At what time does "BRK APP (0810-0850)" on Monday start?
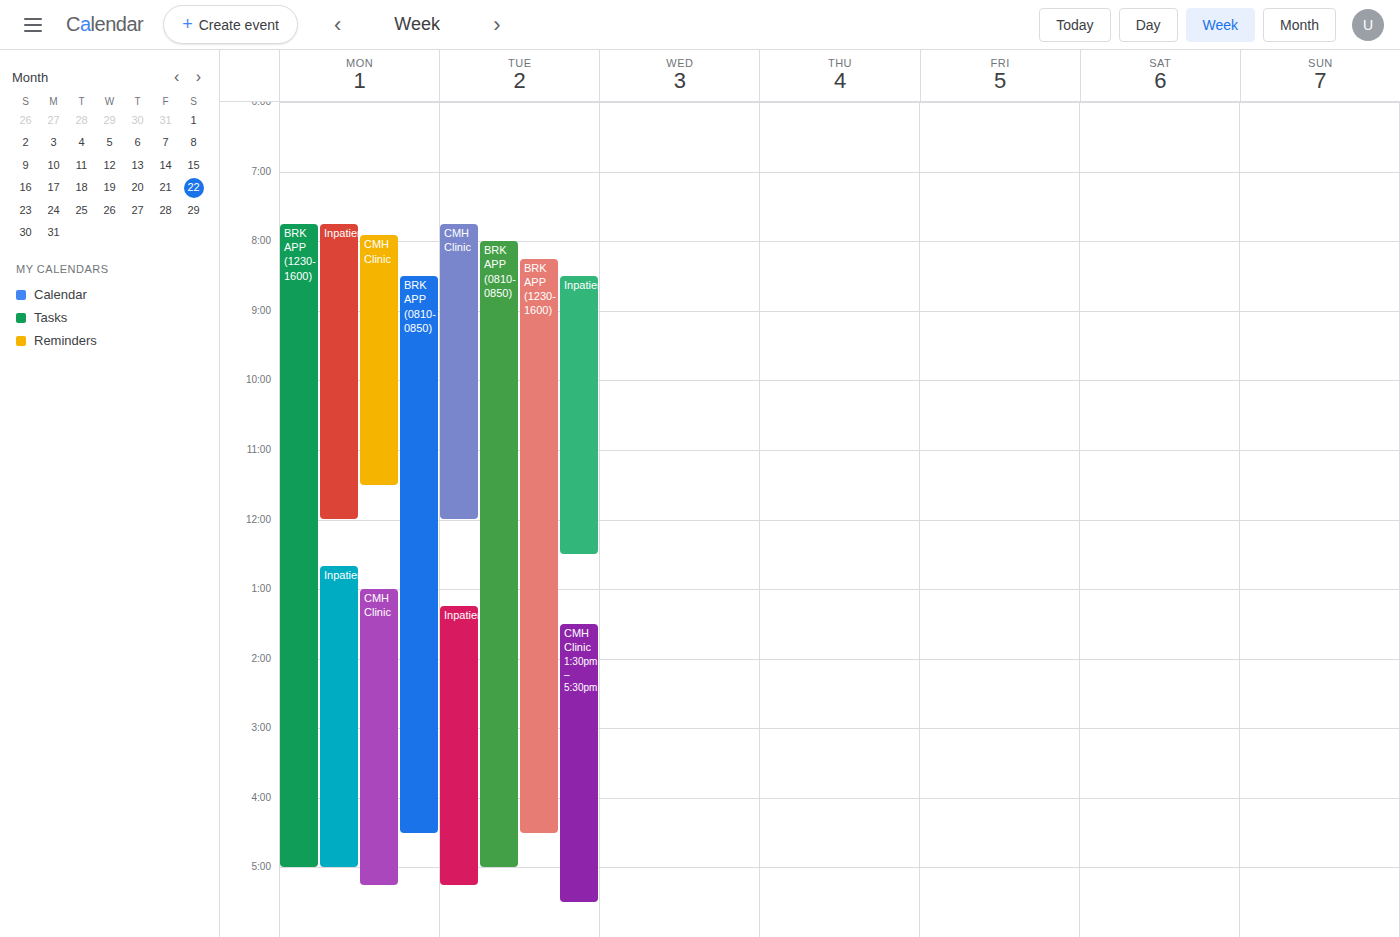
08:30